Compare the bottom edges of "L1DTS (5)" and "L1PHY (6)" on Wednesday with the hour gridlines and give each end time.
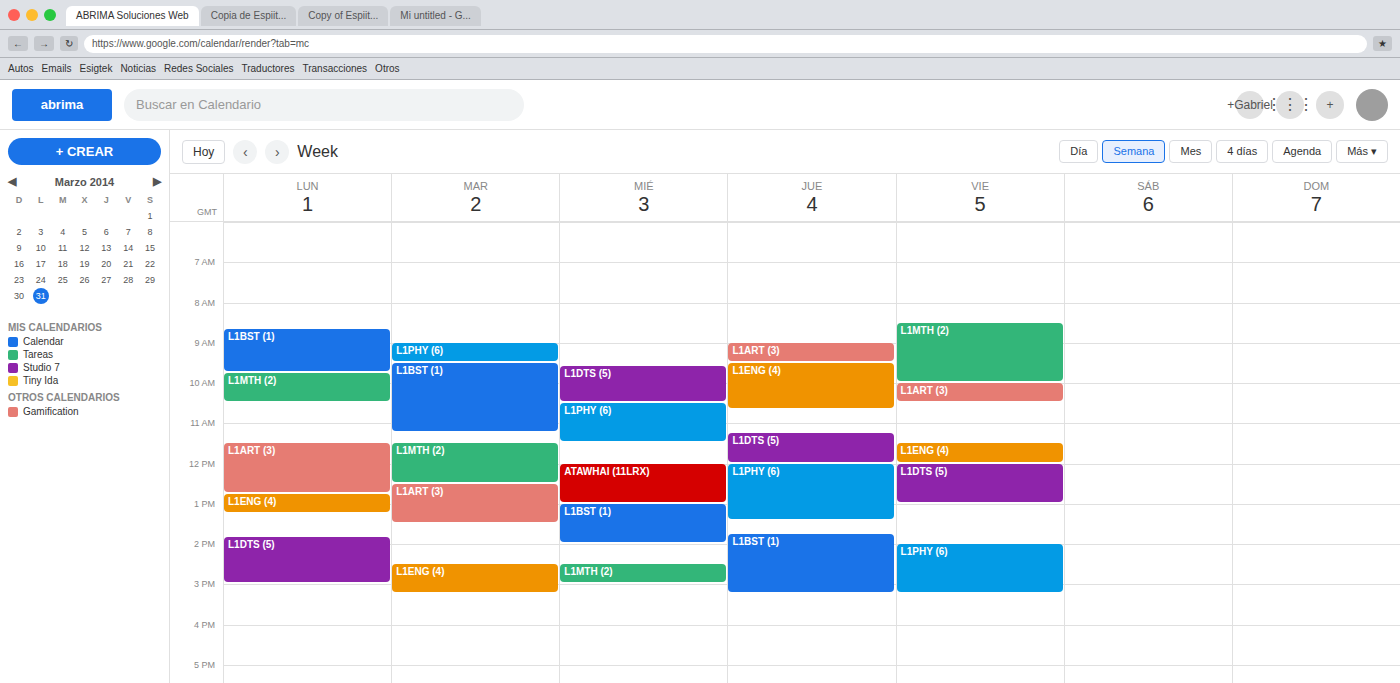
"L1DTS (5)": 10:30 AM, halfway between the 10 AM and 11 AM lines. "L1PHY (6)": 11:30 AM, halfway between the 11 AM and 12 PM lines.